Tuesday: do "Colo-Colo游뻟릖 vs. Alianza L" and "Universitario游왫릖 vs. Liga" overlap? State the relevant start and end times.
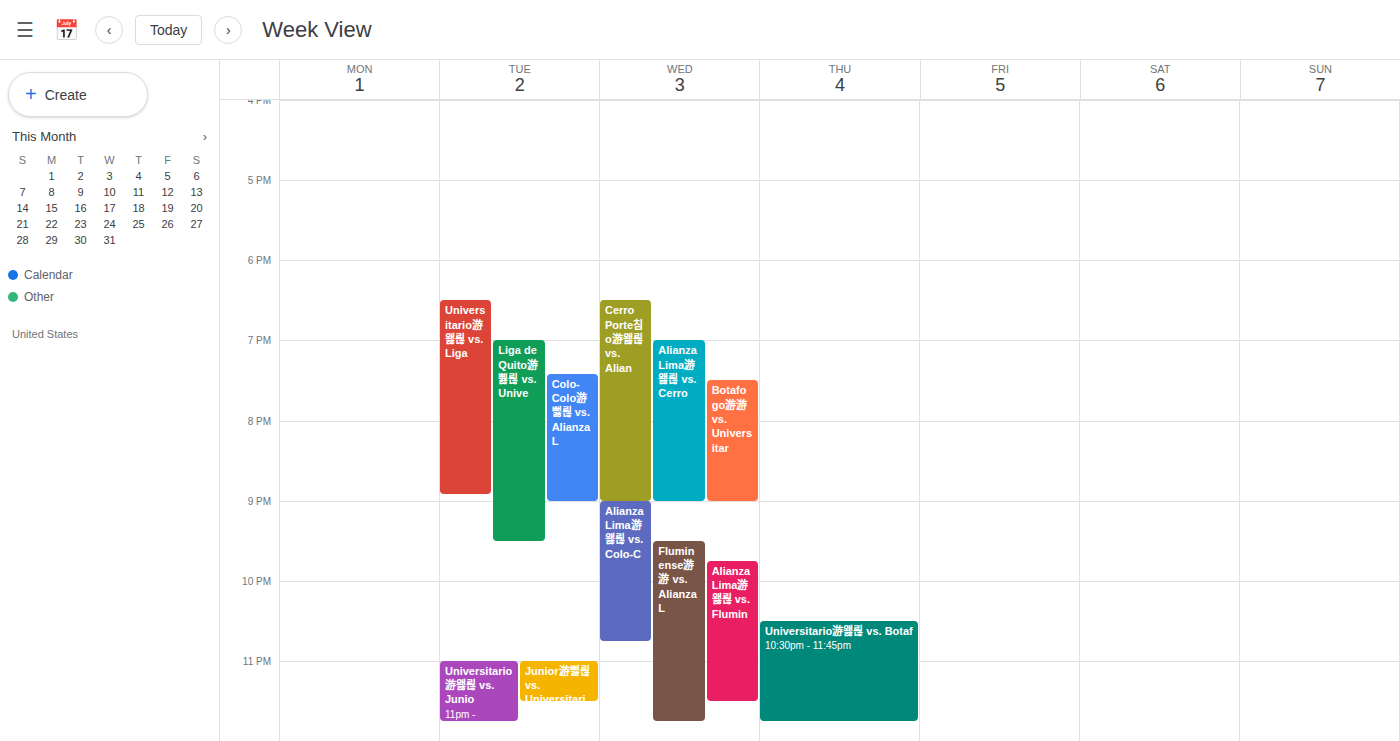
"Colo-Colo游뻟릖 vs. Alianza L" starts at 7:25 PM, before "Universitario游왫릖 vs. Liga" ends at 8:55 PM -- they overlap.